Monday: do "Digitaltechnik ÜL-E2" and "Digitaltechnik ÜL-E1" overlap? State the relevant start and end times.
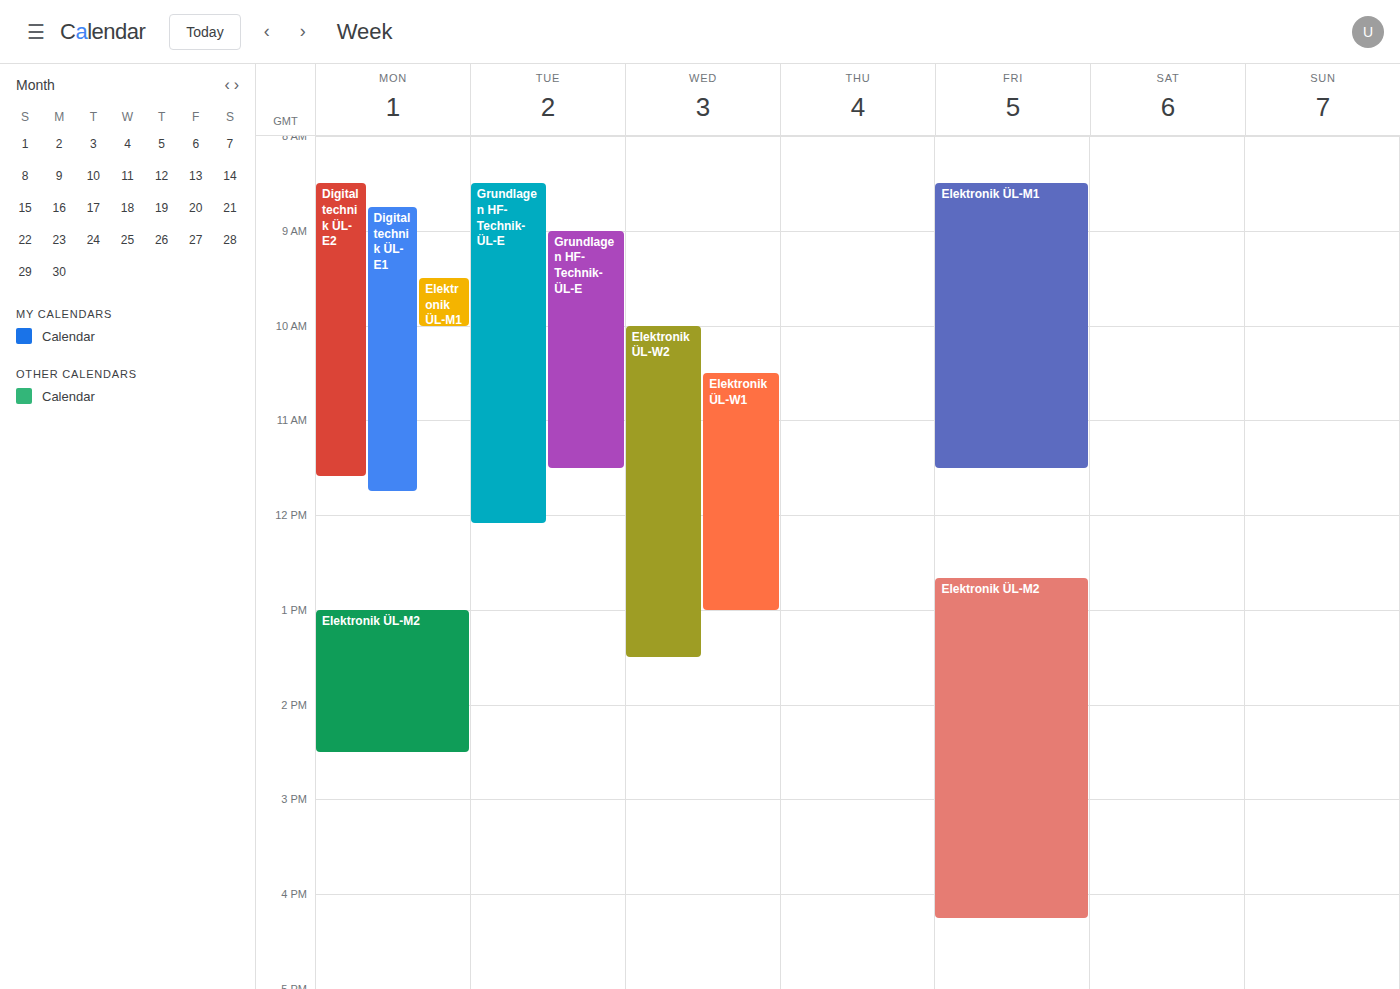
"Digitaltechnik ÜL-E1" starts at 8:45 AM, before "Digitaltechnik ÜL-E2" ends at 11:35 AM -- they overlap.